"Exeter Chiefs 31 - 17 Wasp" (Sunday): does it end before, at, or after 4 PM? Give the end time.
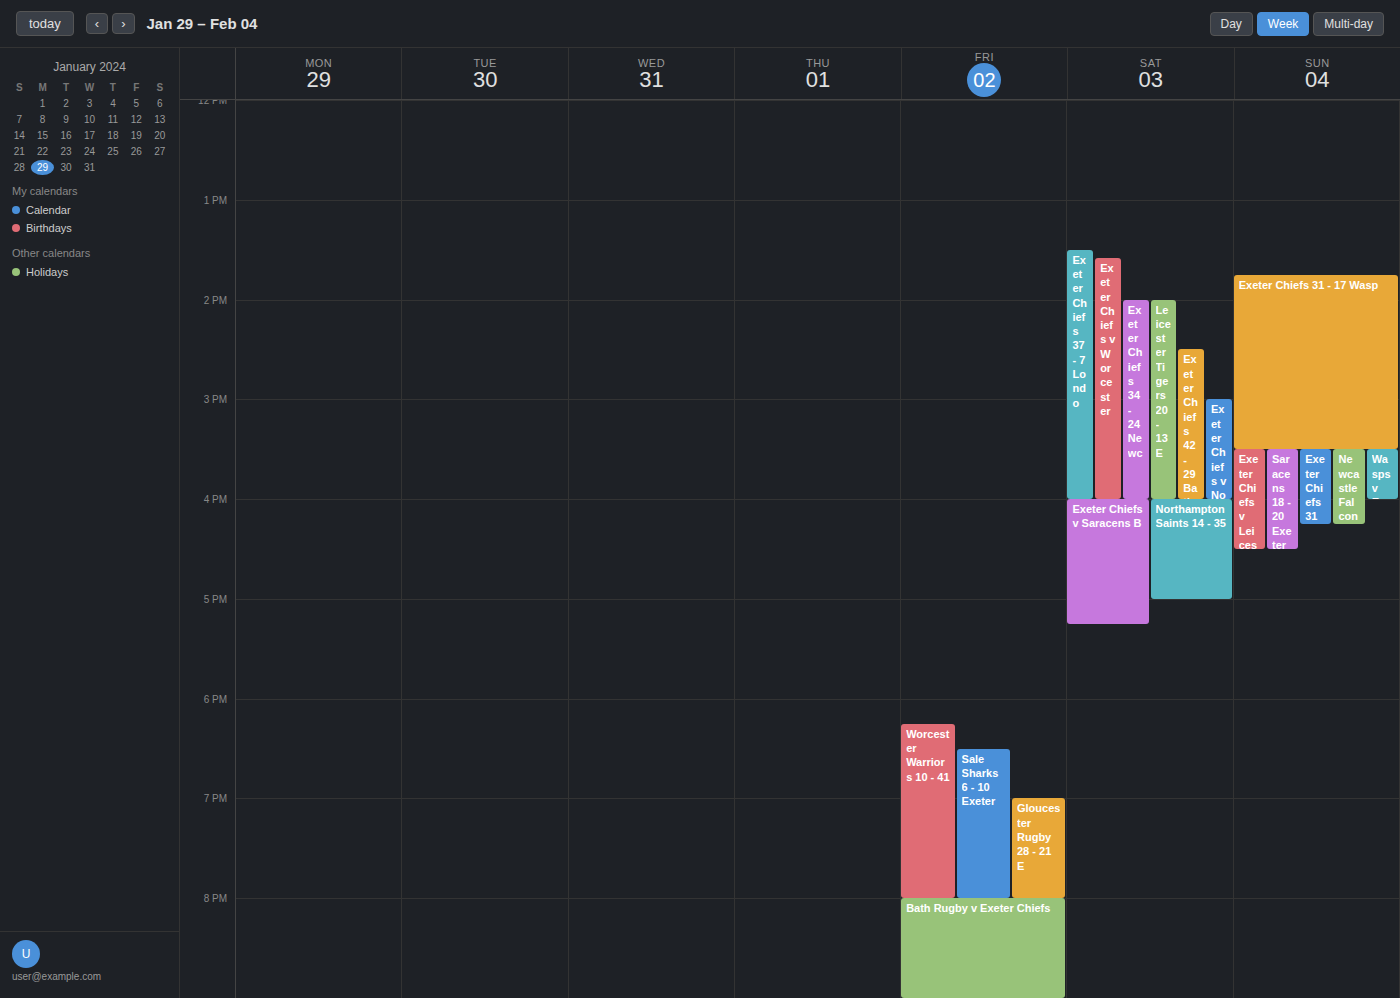
3:30 PM -- before 4 PM, 30 minutes above the 4 PM line.